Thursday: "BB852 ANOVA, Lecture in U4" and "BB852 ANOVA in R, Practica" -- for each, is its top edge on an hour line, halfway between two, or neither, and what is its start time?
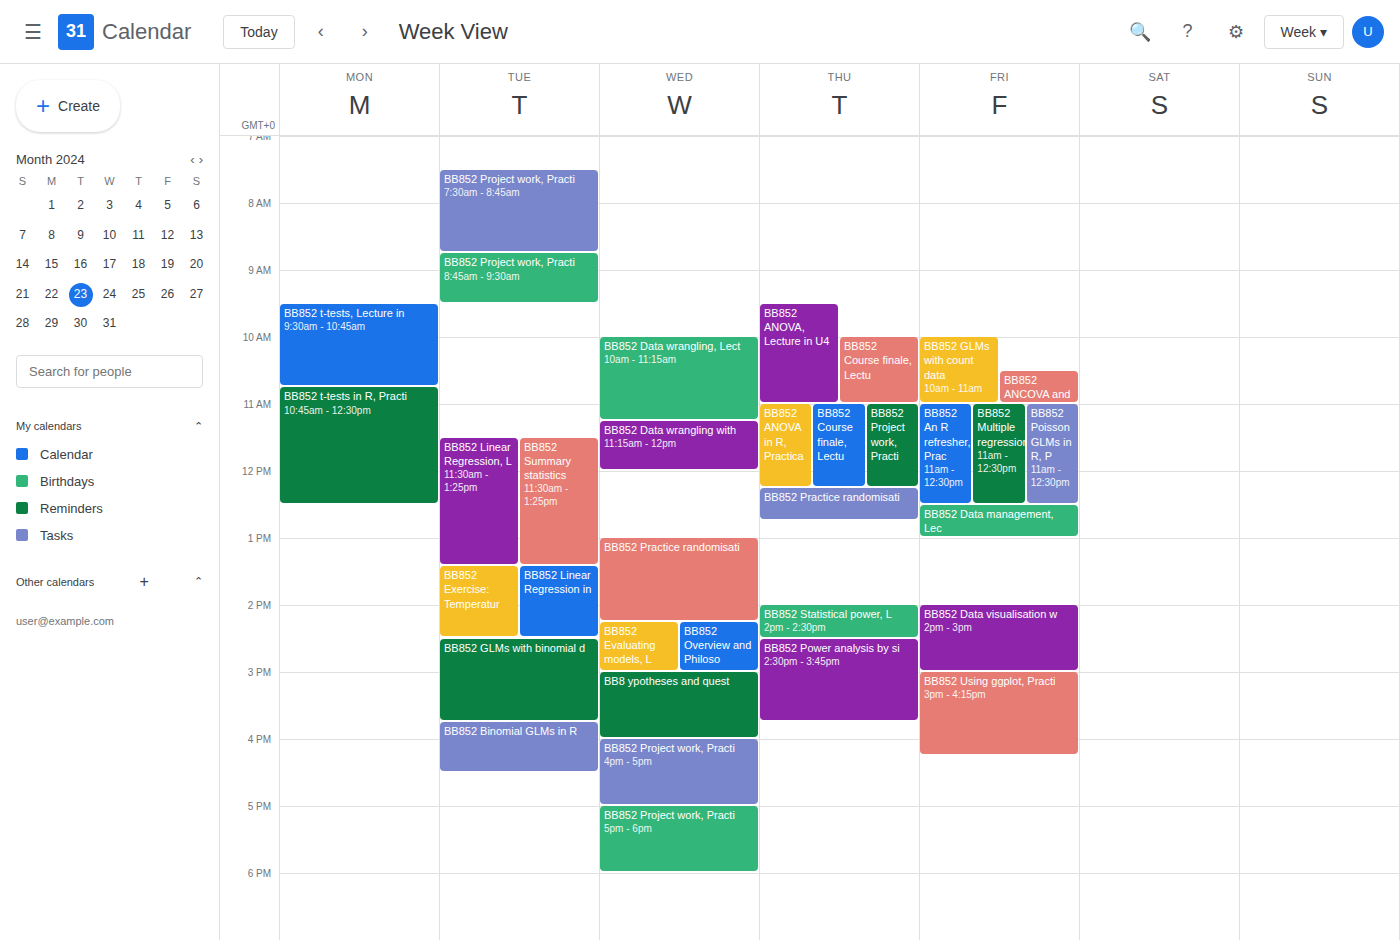
"BB852 ANOVA, Lecture in U4": 9:30 AM, halfway between the 9 AM and 10 AM lines. "BB852 ANOVA in R, Practica": 11:00 AM, exactly on the 11 AM line.